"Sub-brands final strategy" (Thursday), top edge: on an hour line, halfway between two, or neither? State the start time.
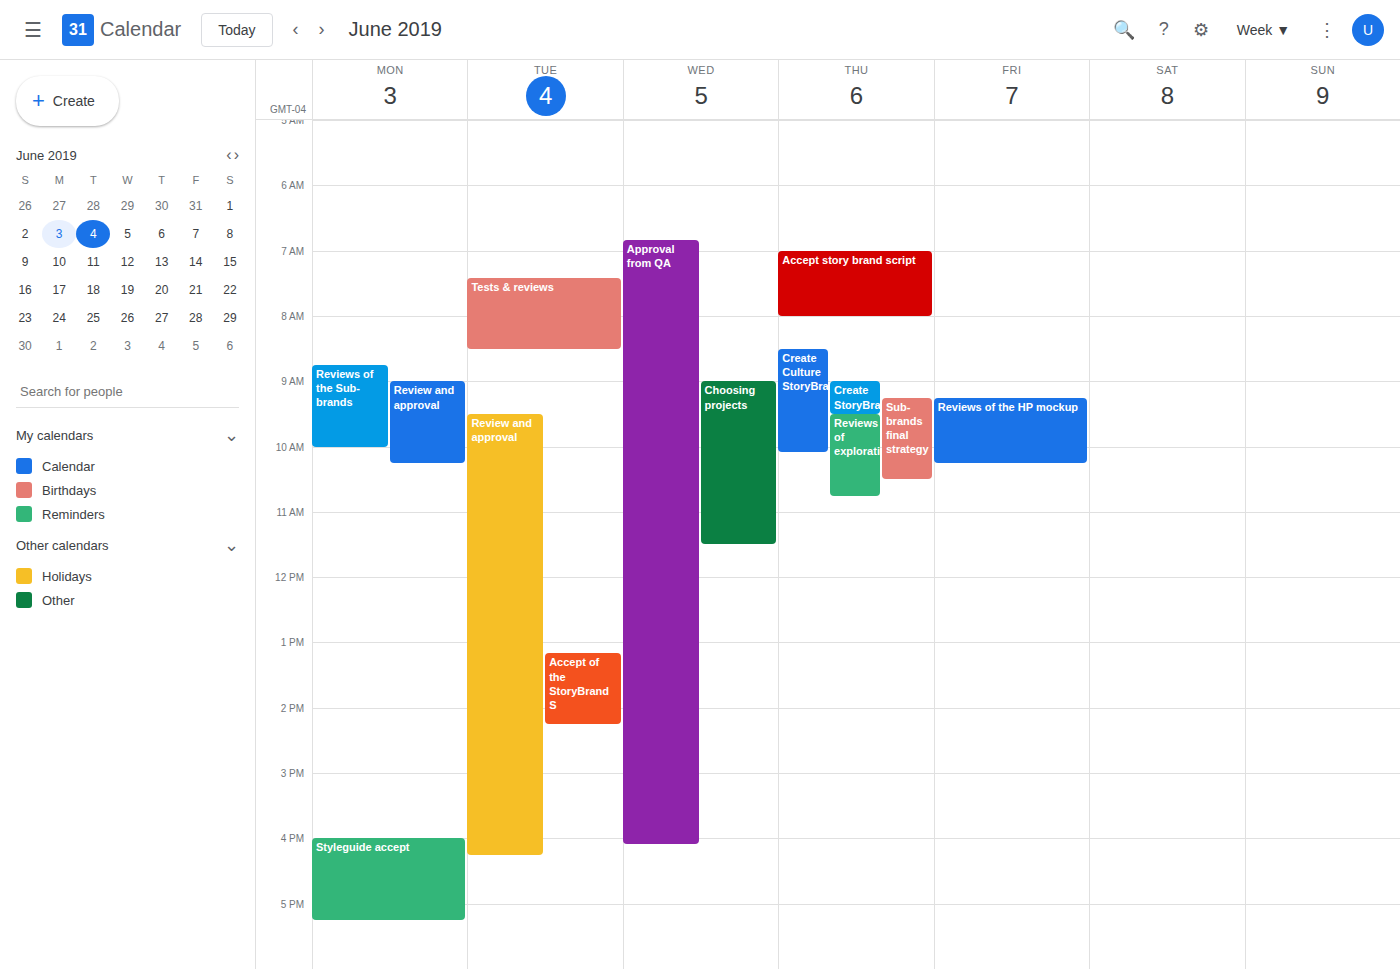
9:15 AM -- neither: a quarter of the way from the 9 AM line to the 10 AM line.